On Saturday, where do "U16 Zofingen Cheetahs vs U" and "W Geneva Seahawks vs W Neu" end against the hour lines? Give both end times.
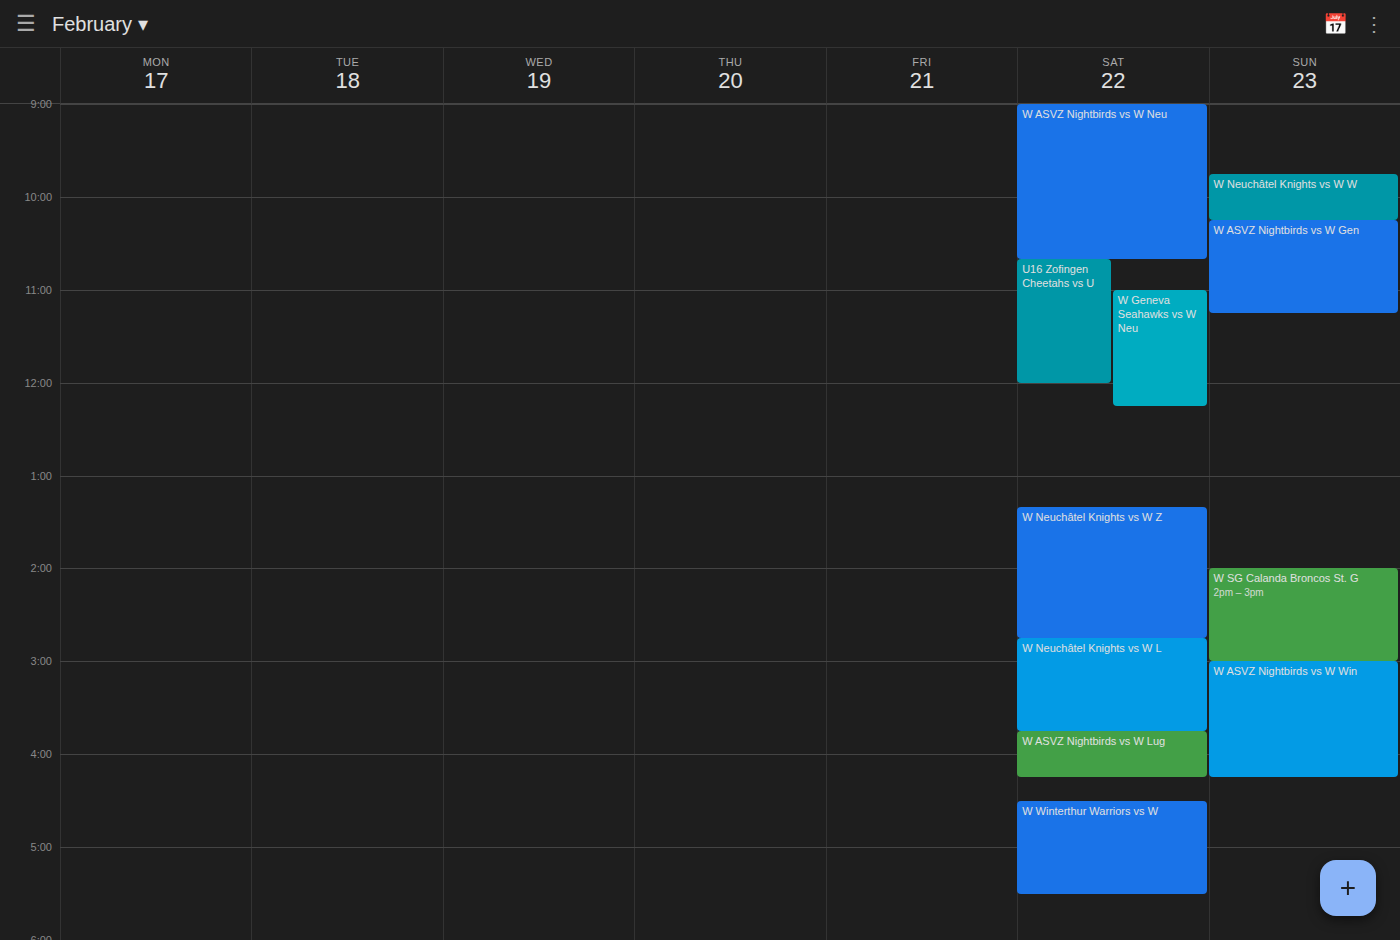
"U16 Zofingen Cheetahs vs U": 12:00 PM, exactly on the 12 PM line. "W Geneva Seahawks vs W Neu": 12:15 PM, neither: a quarter of the way from the 12 PM line to the 1 PM line.